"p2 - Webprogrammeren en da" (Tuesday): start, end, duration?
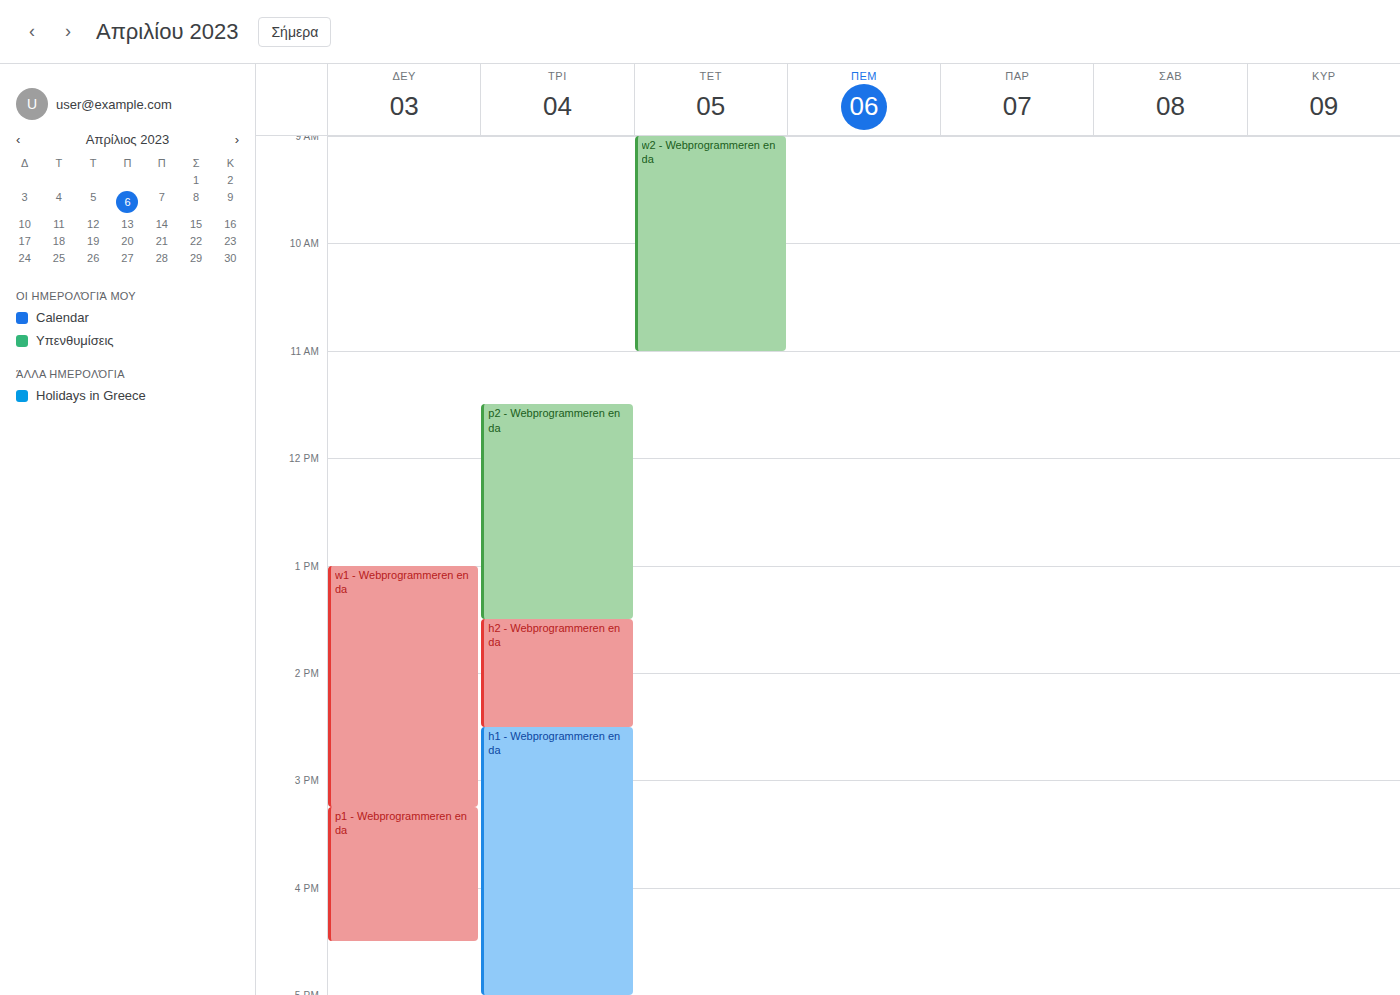
11:30 AM to 1:30 PM, 2 hours